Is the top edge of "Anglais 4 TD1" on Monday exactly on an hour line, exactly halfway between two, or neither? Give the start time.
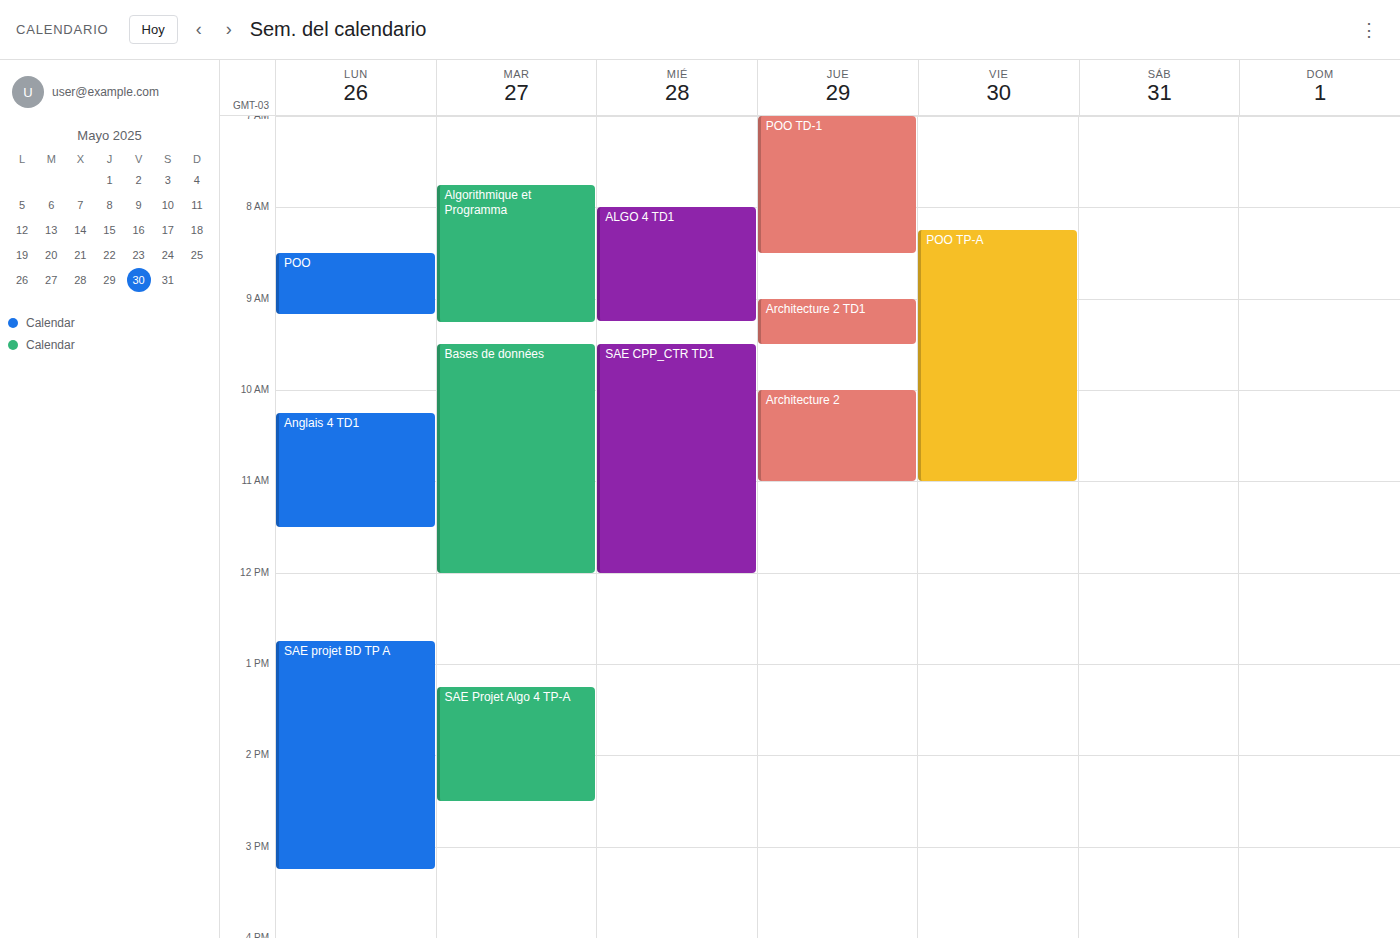
10:15 AM -- neither: a quarter of the way from the 10 AM line to the 11 AM line.